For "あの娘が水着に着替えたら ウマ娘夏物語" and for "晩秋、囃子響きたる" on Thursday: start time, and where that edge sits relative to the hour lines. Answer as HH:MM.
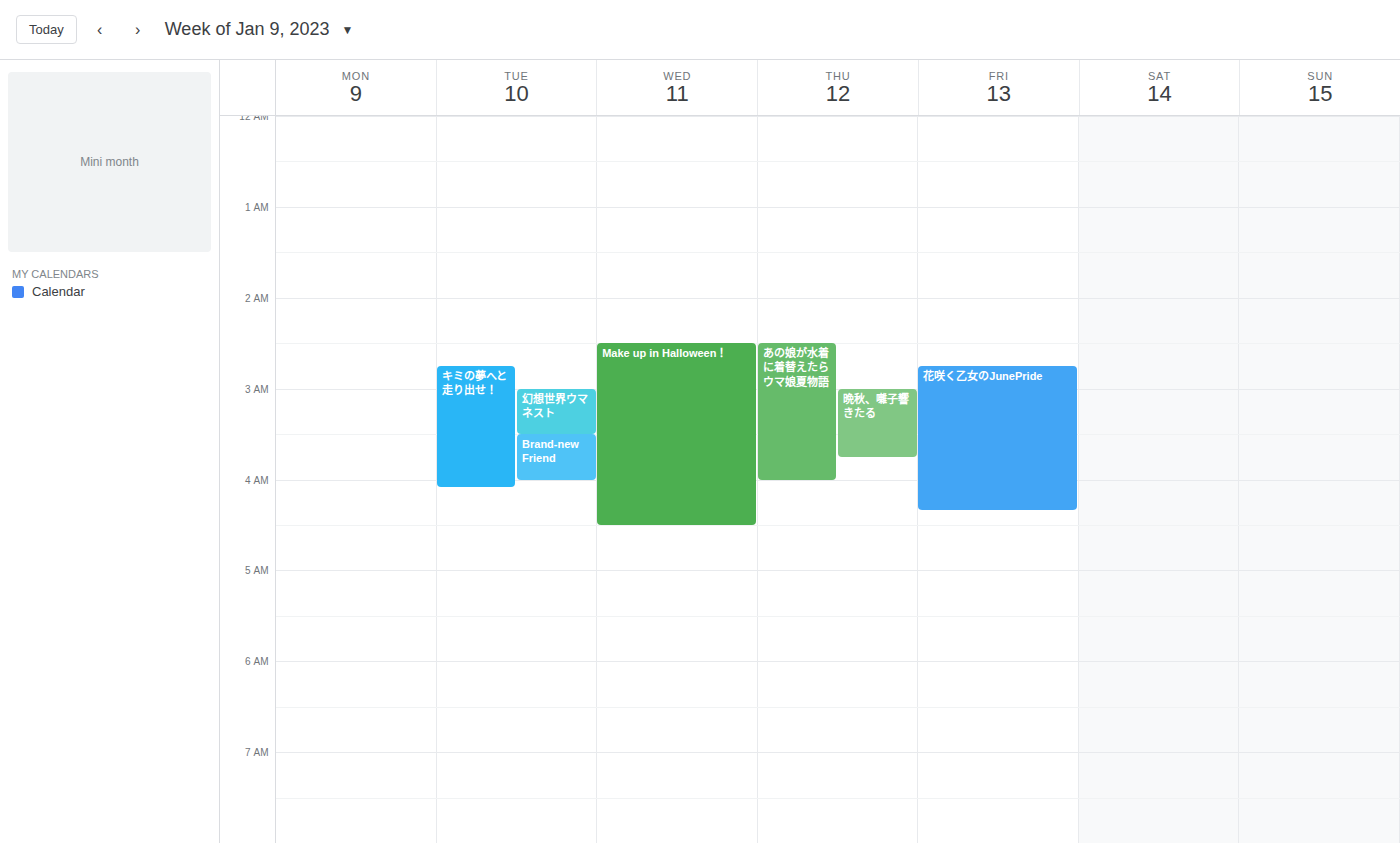
"あの娘が水着に着替えたら ウマ娘夏物語": 02:30, halfway between the 02:00 and 03:00 lines. "晩秋、囃子響きたる": 03:00, exactly on the 03:00 line.